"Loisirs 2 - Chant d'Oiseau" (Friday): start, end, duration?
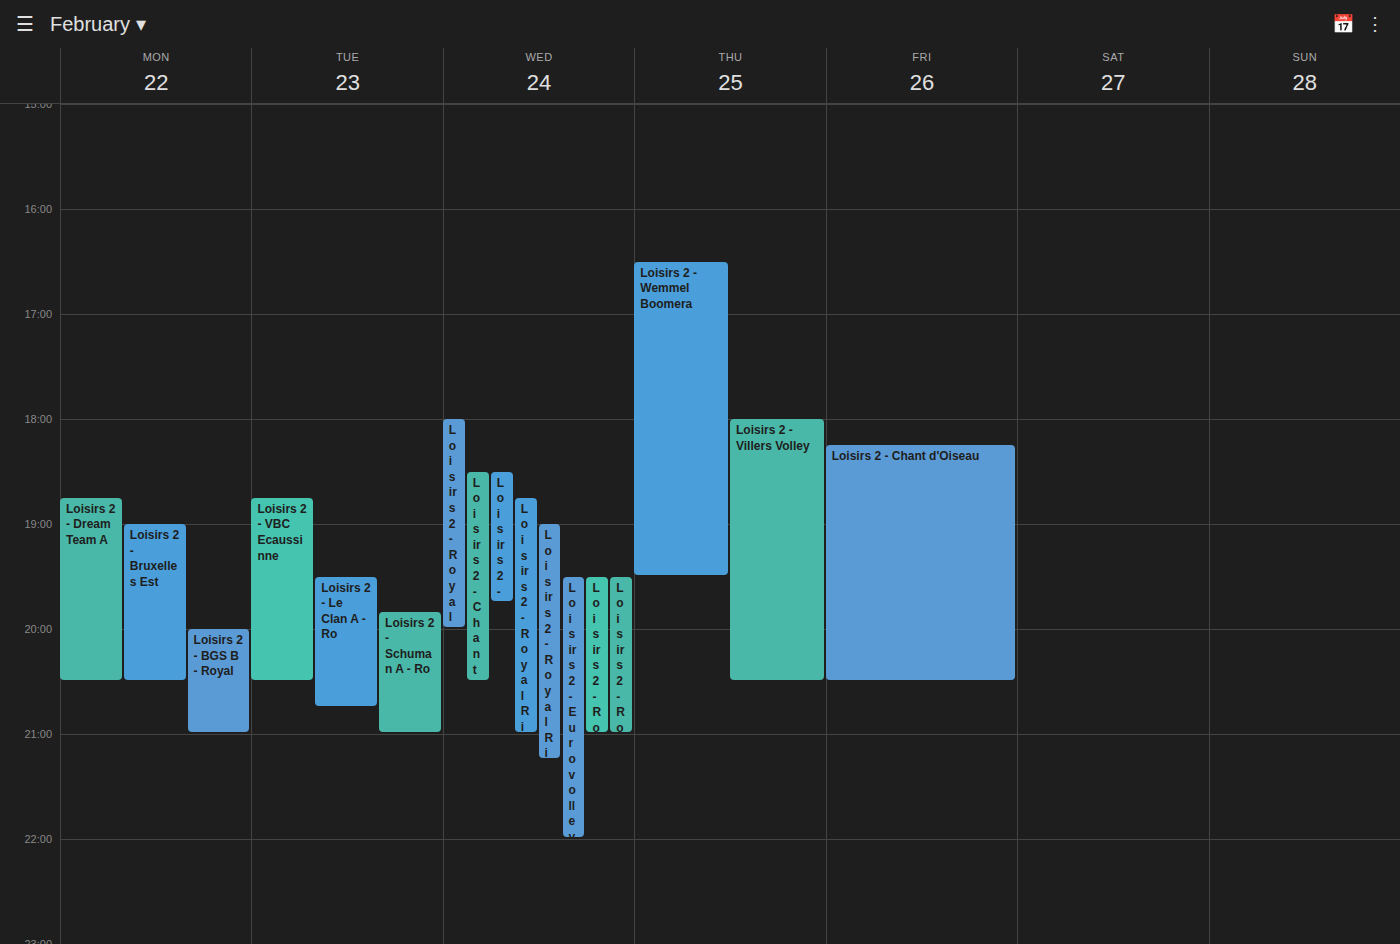
6:15 PM to 8:30 PM, 2 hours 15 minutes